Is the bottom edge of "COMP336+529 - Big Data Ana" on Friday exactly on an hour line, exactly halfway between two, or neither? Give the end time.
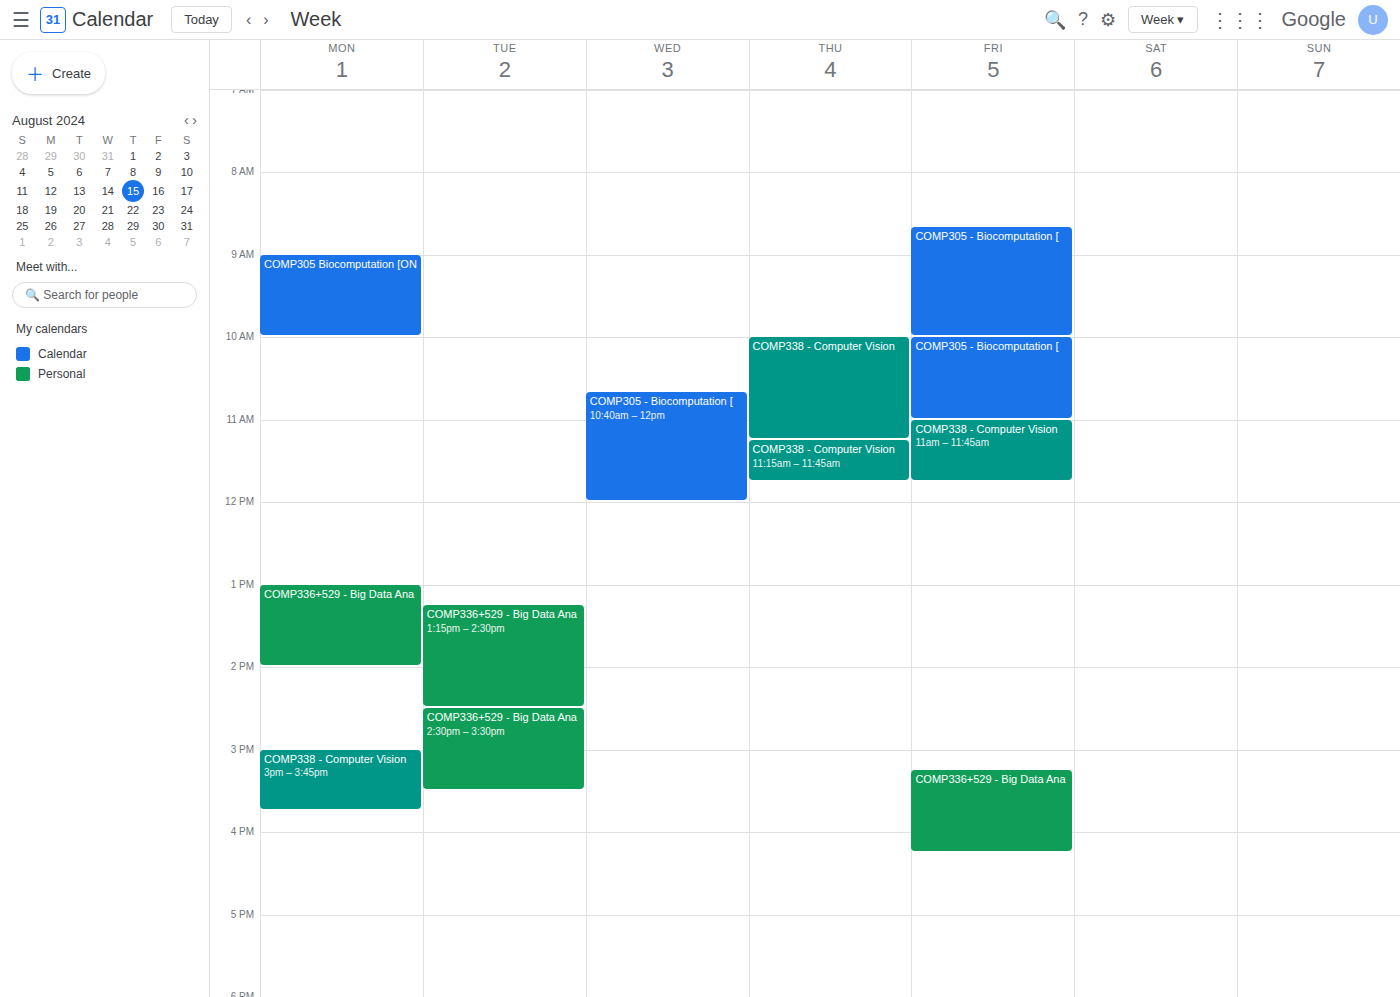
4:15 PM -- neither: a quarter of the way from the 4 PM line to the 5 PM line.